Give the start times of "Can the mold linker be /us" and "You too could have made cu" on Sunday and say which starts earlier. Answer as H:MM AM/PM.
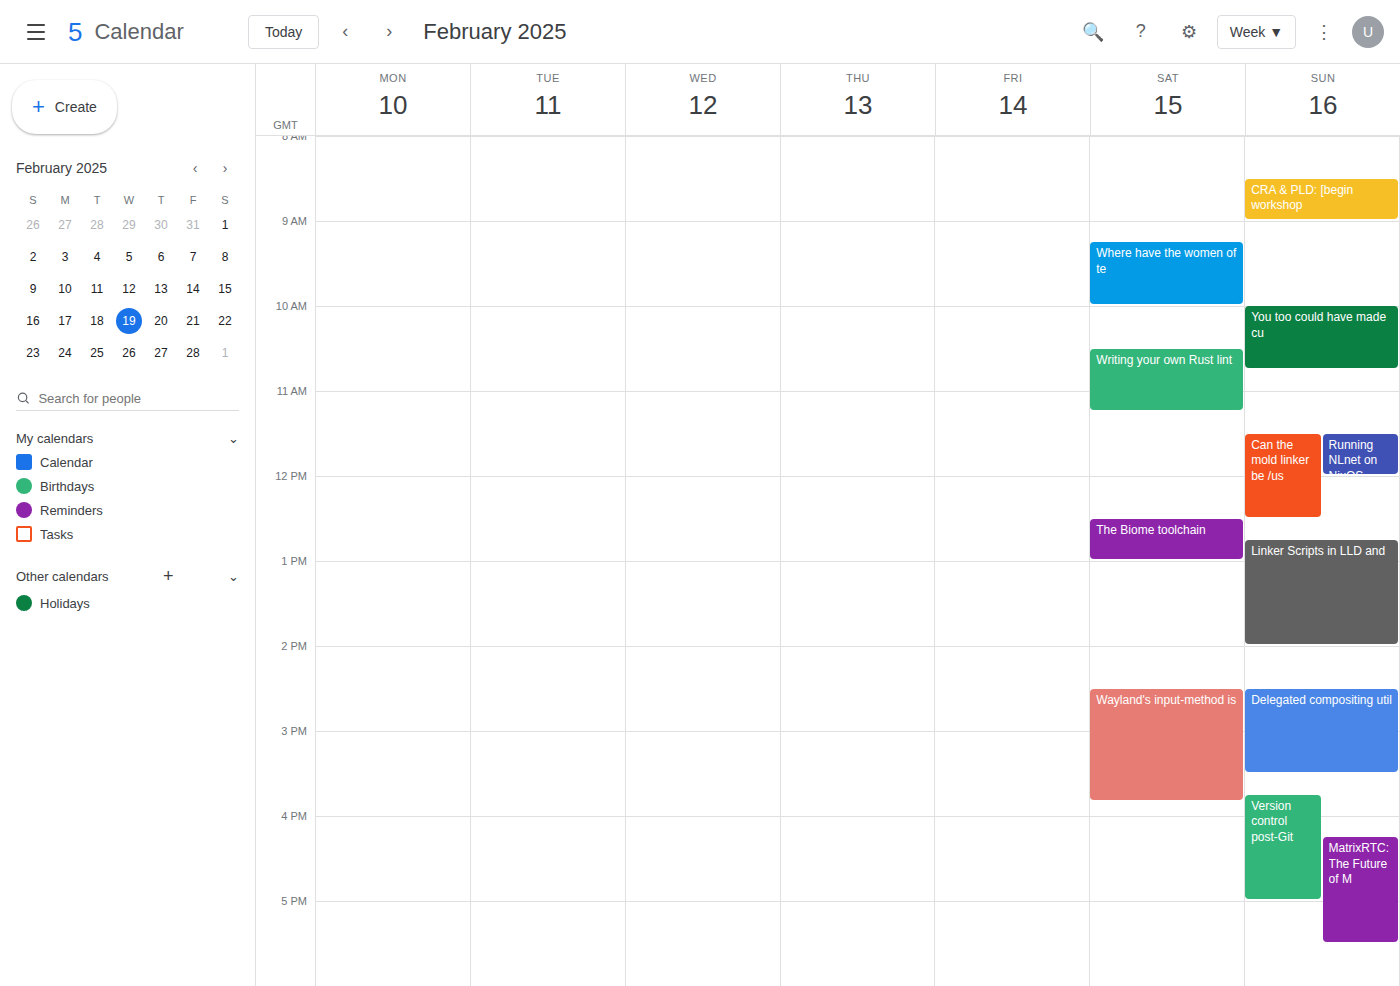
"You too could have made cu" 10:00 AM; "Can the mold linker be /us" 11:30 AM.